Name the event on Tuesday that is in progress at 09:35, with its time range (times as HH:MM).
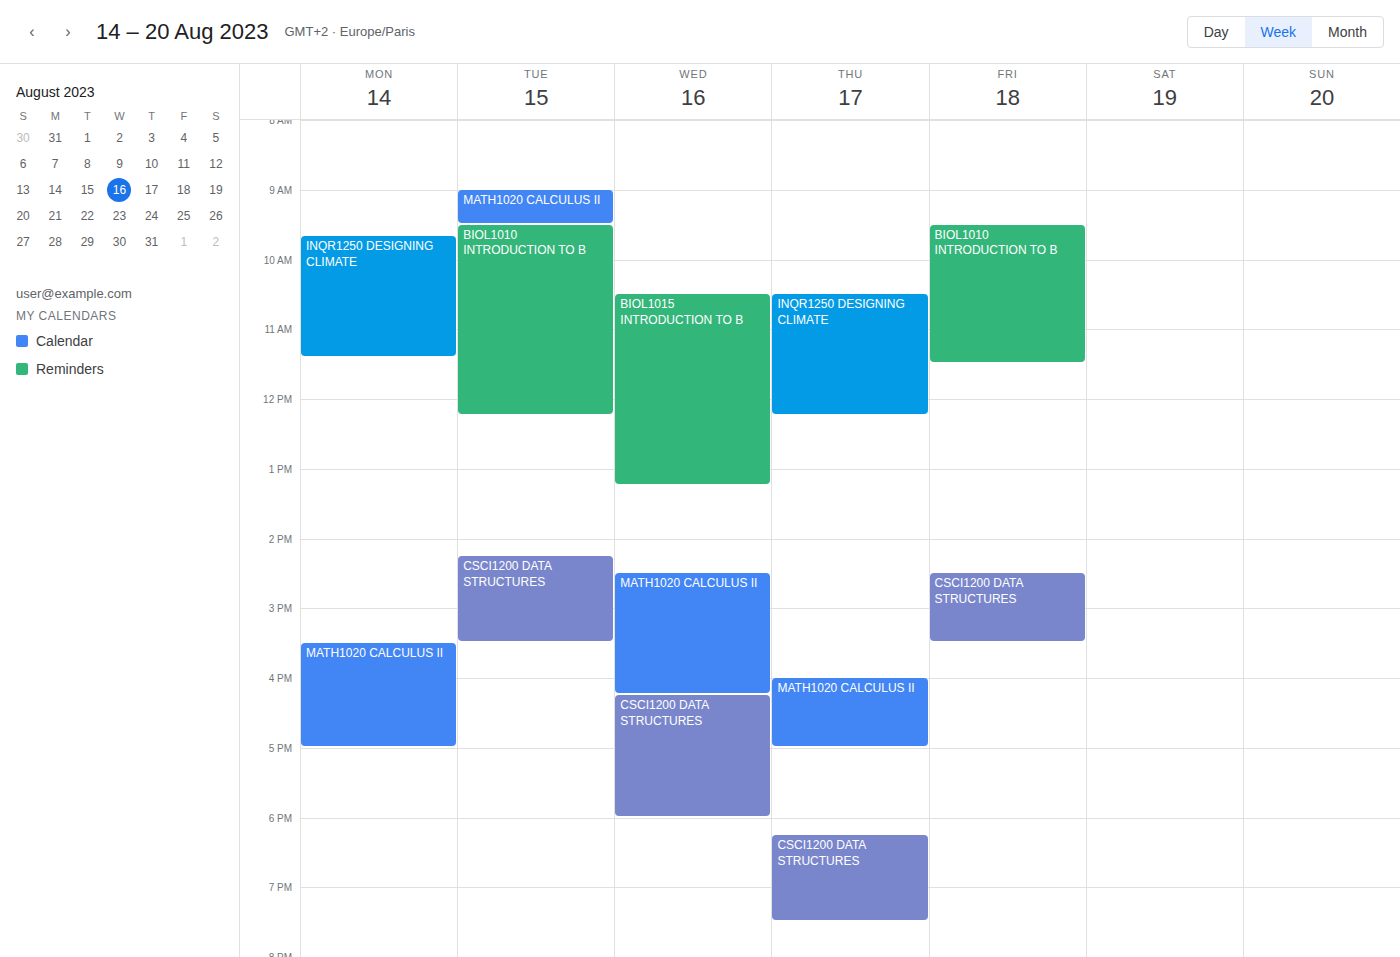
"BIOL1010 INTRODUCTION TO B", 09:30 to 12:15